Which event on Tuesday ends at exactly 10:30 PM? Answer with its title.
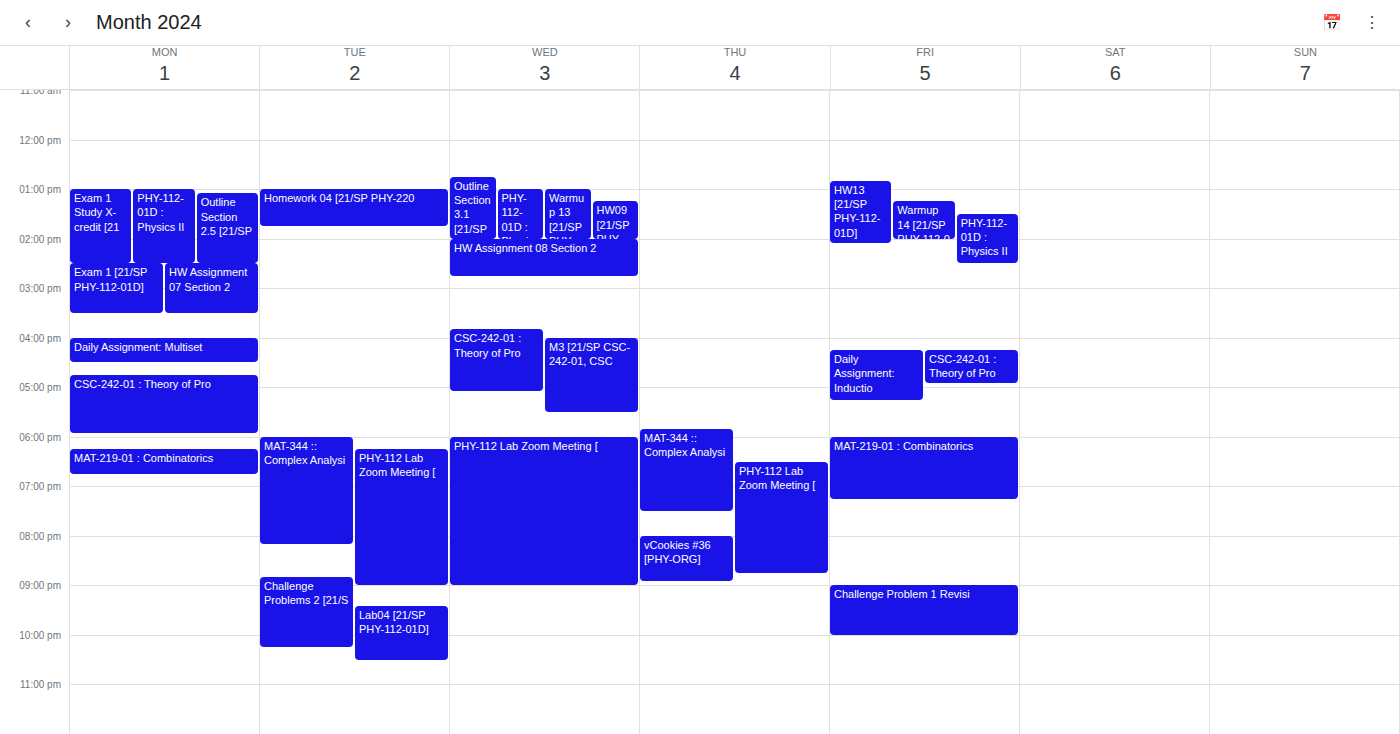
"Lab04 [21/SP PHY-112-01D]"